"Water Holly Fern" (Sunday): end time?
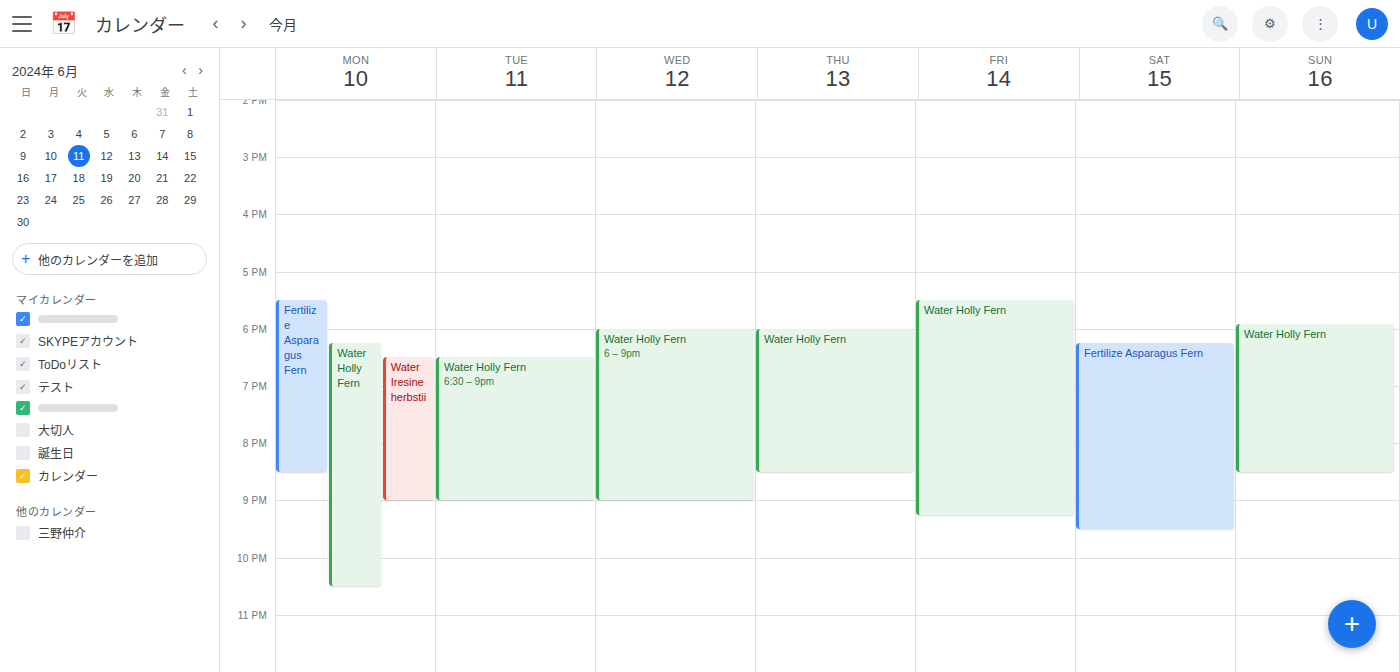
8:30 PM